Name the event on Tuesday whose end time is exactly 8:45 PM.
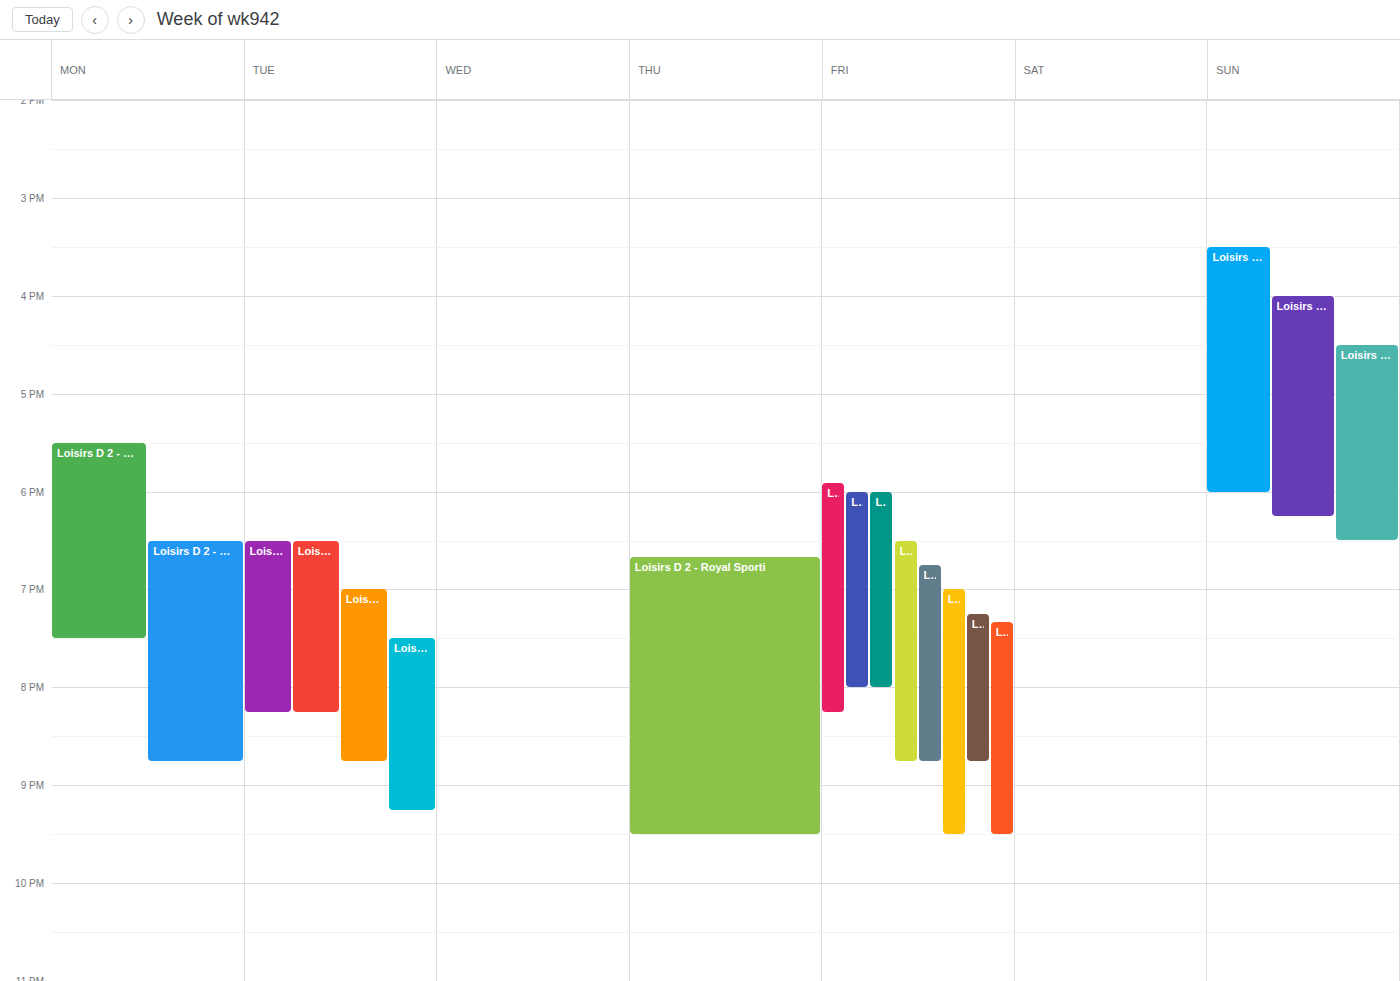
"Loisirs D 2 - VBC Ecaussin"